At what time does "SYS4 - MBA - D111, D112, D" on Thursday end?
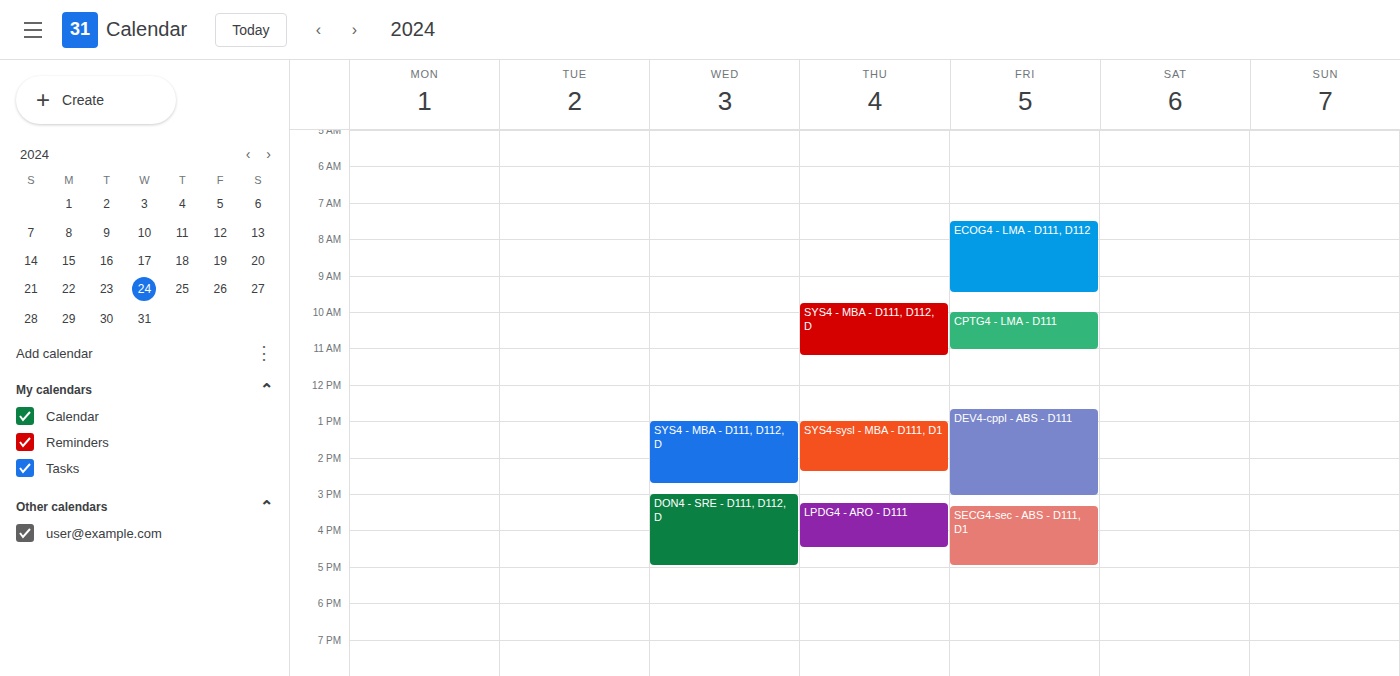
11:15